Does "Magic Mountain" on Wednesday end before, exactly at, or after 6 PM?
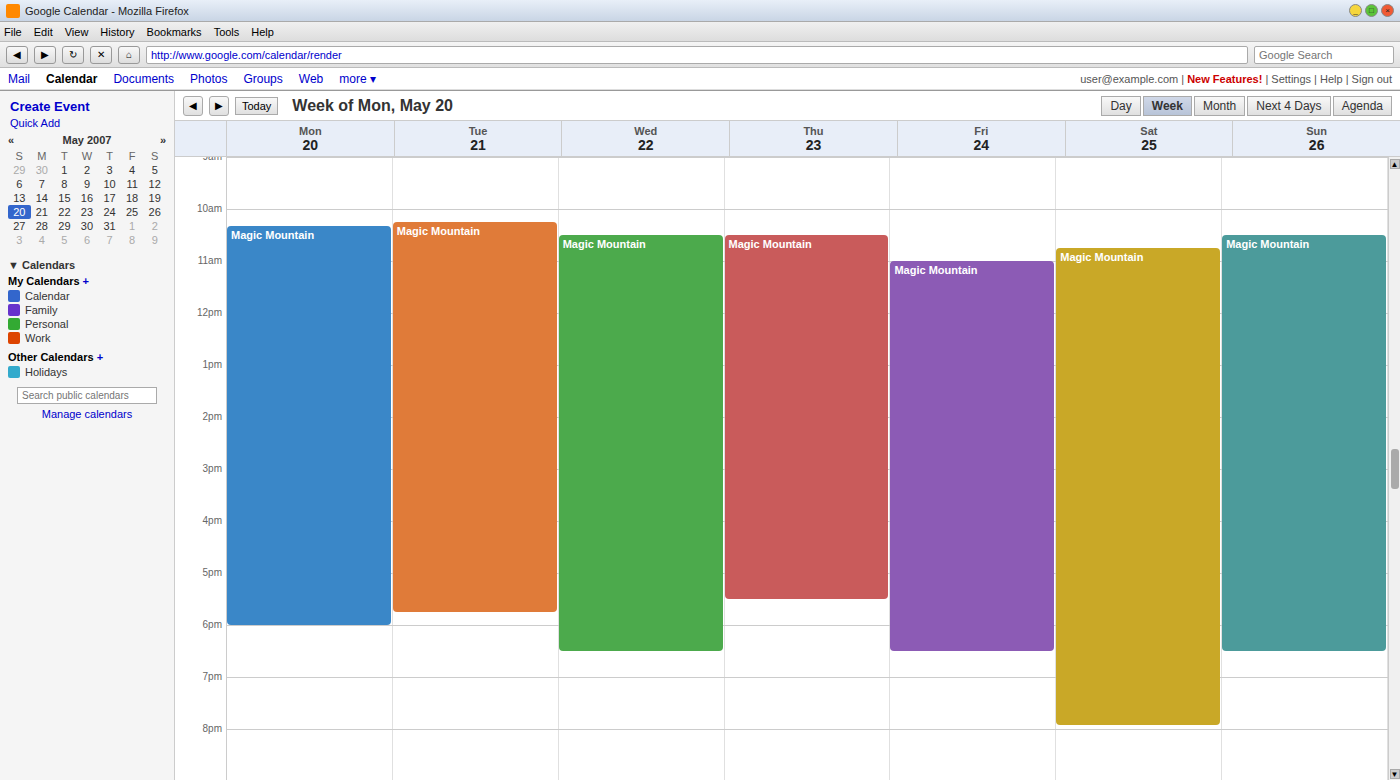
6:30 PM -- after 6 PM, 30 minutes below the 6 PM line.